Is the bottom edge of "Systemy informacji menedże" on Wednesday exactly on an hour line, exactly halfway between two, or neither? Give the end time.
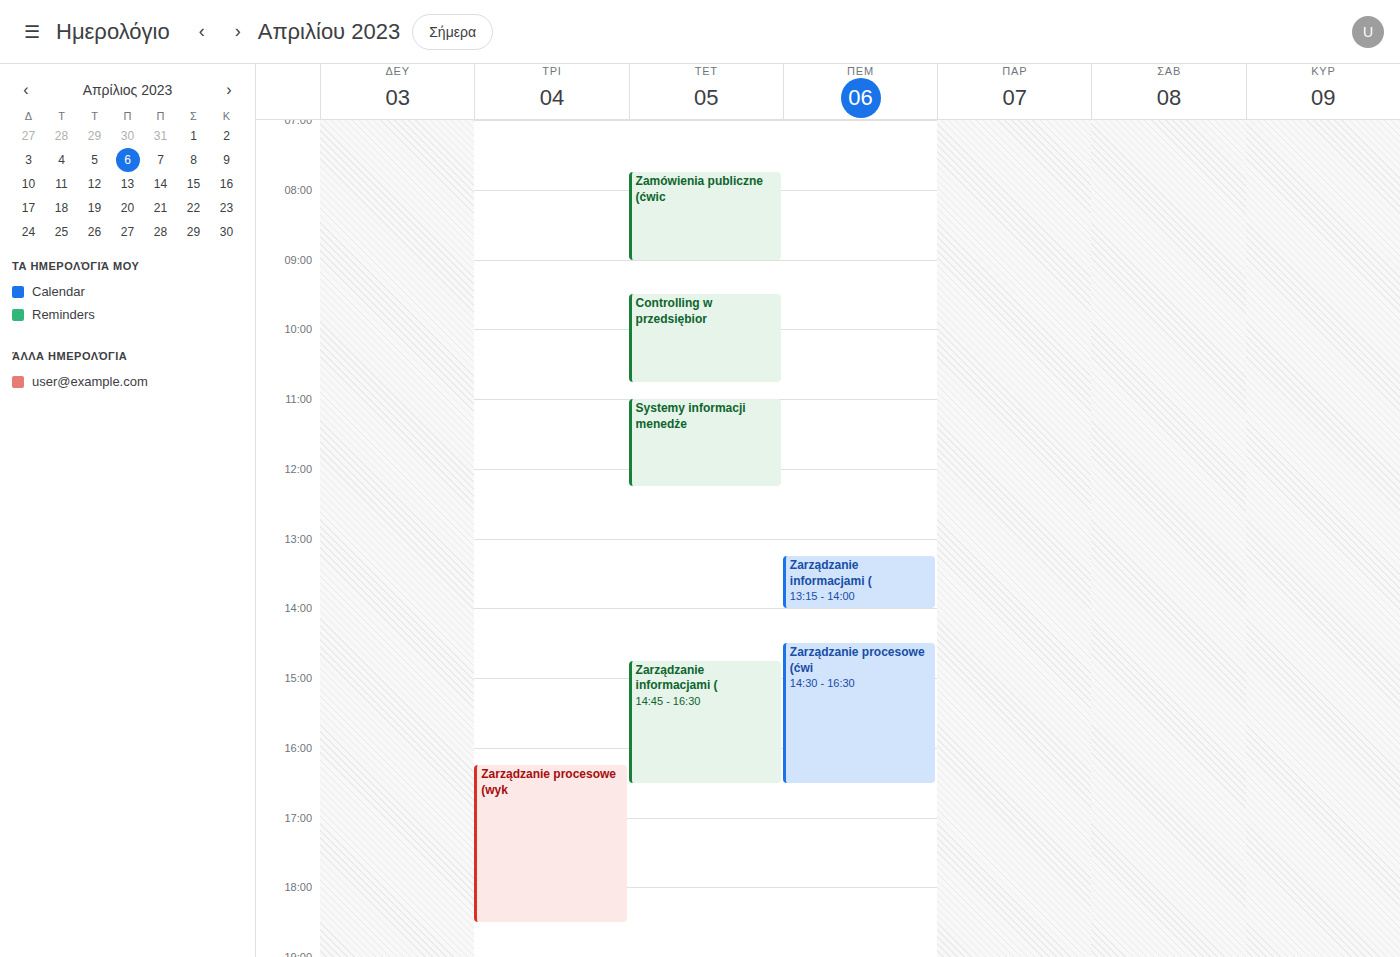
12:15 PM -- neither: a quarter of the way from the 12 PM line to the 1 PM line.